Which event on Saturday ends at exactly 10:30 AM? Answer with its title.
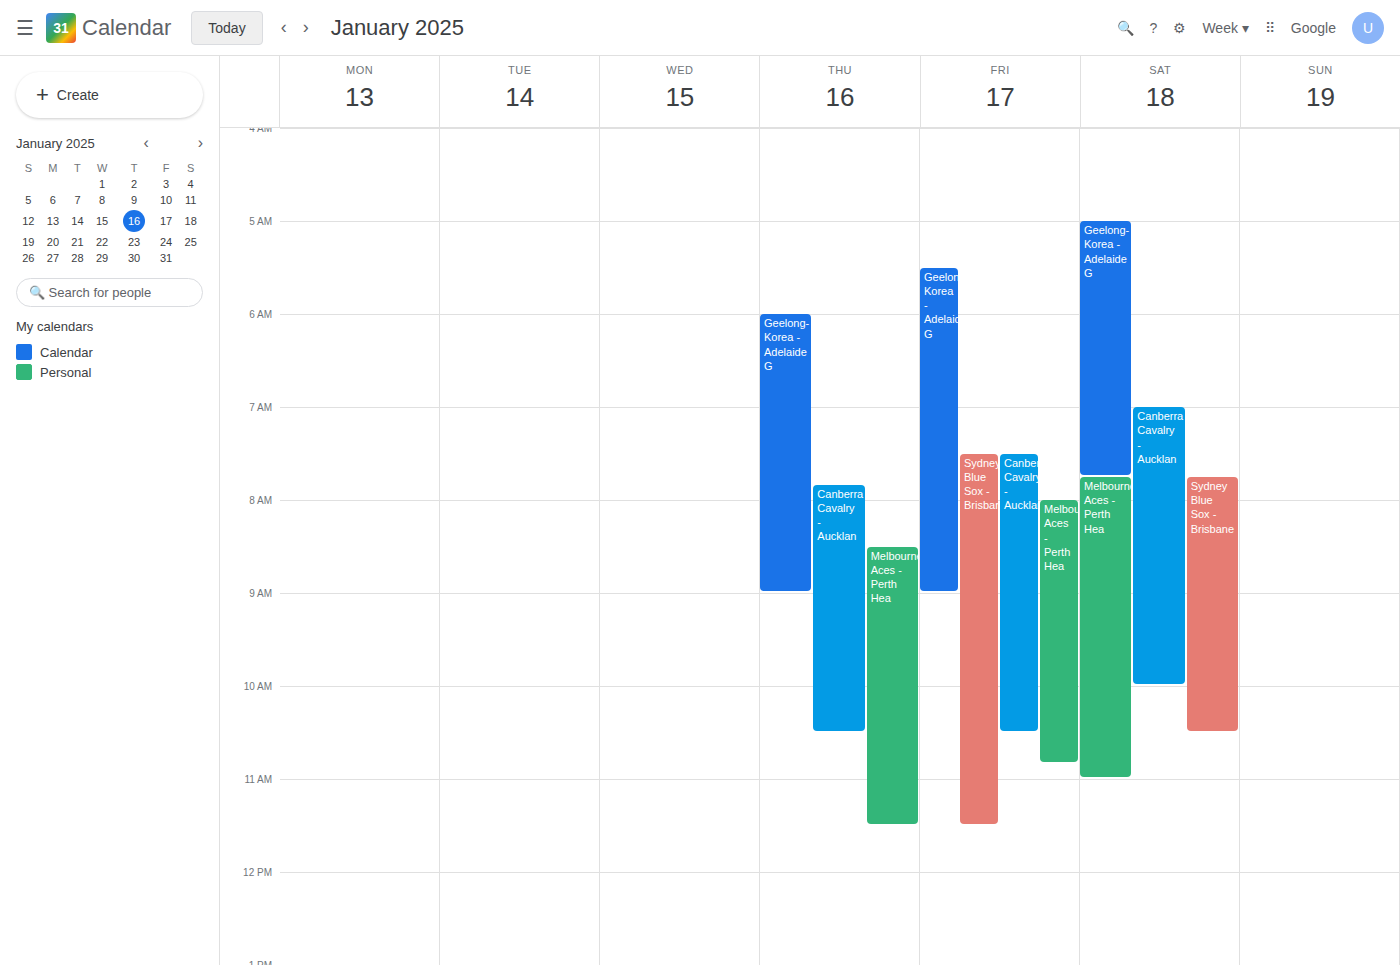
"Sydney Blue Sox - Brisbane"